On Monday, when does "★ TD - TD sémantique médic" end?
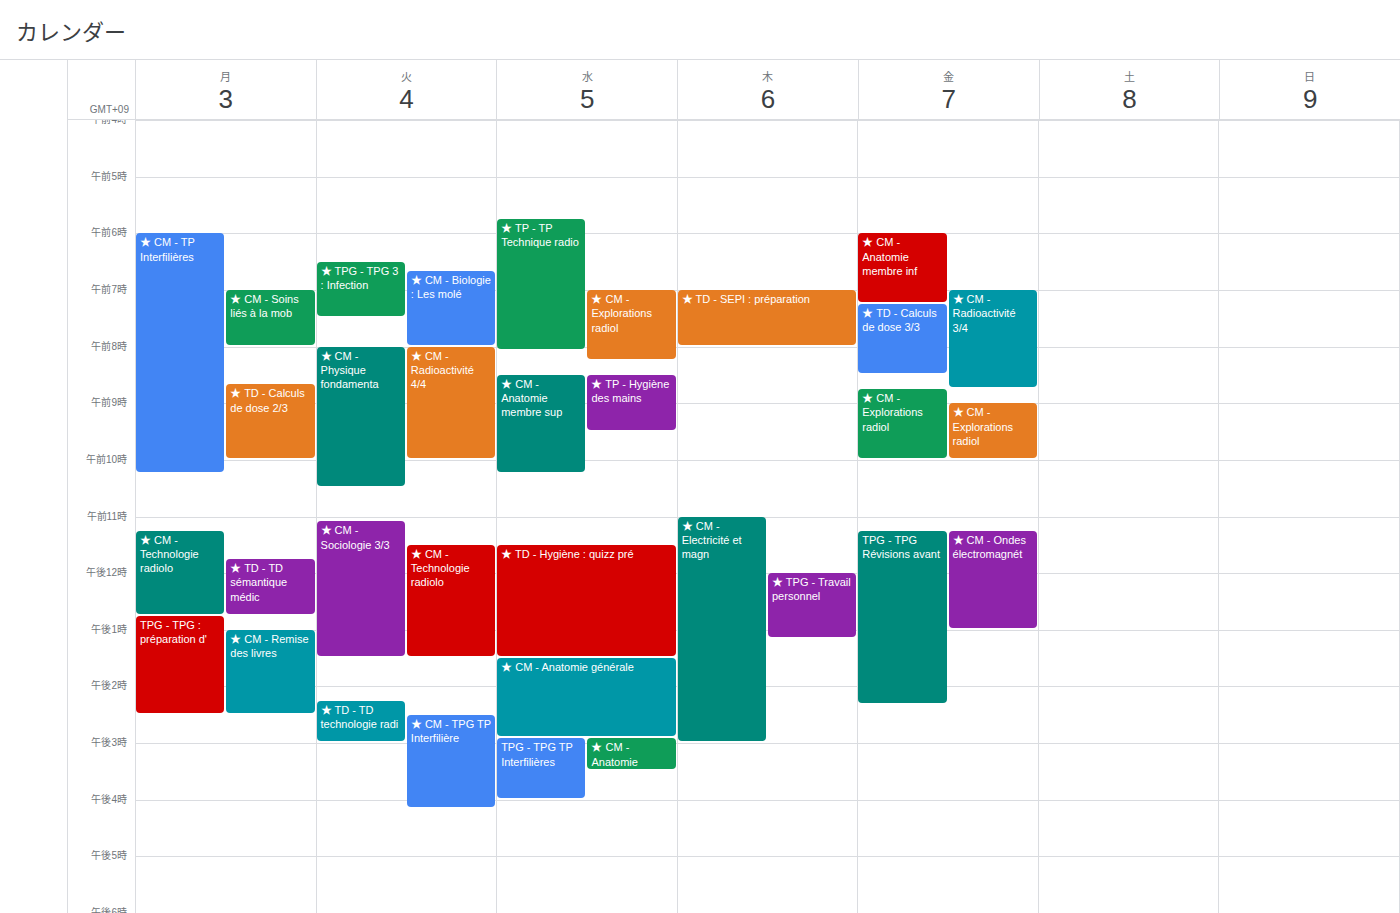
12:45 PM